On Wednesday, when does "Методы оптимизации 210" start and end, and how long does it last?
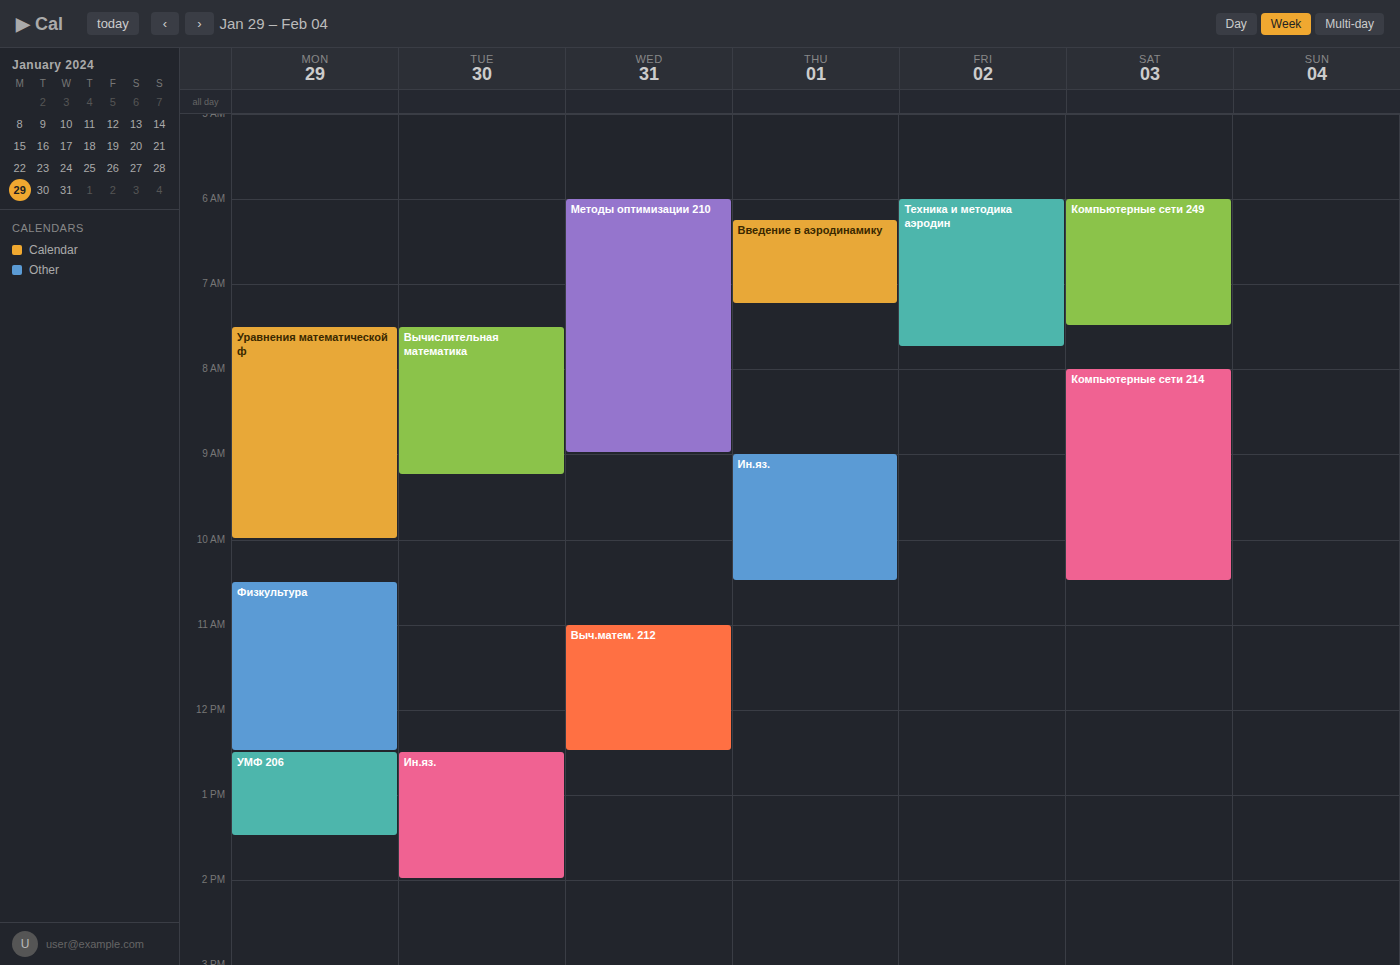
06:00 to 09:00, 3 hours